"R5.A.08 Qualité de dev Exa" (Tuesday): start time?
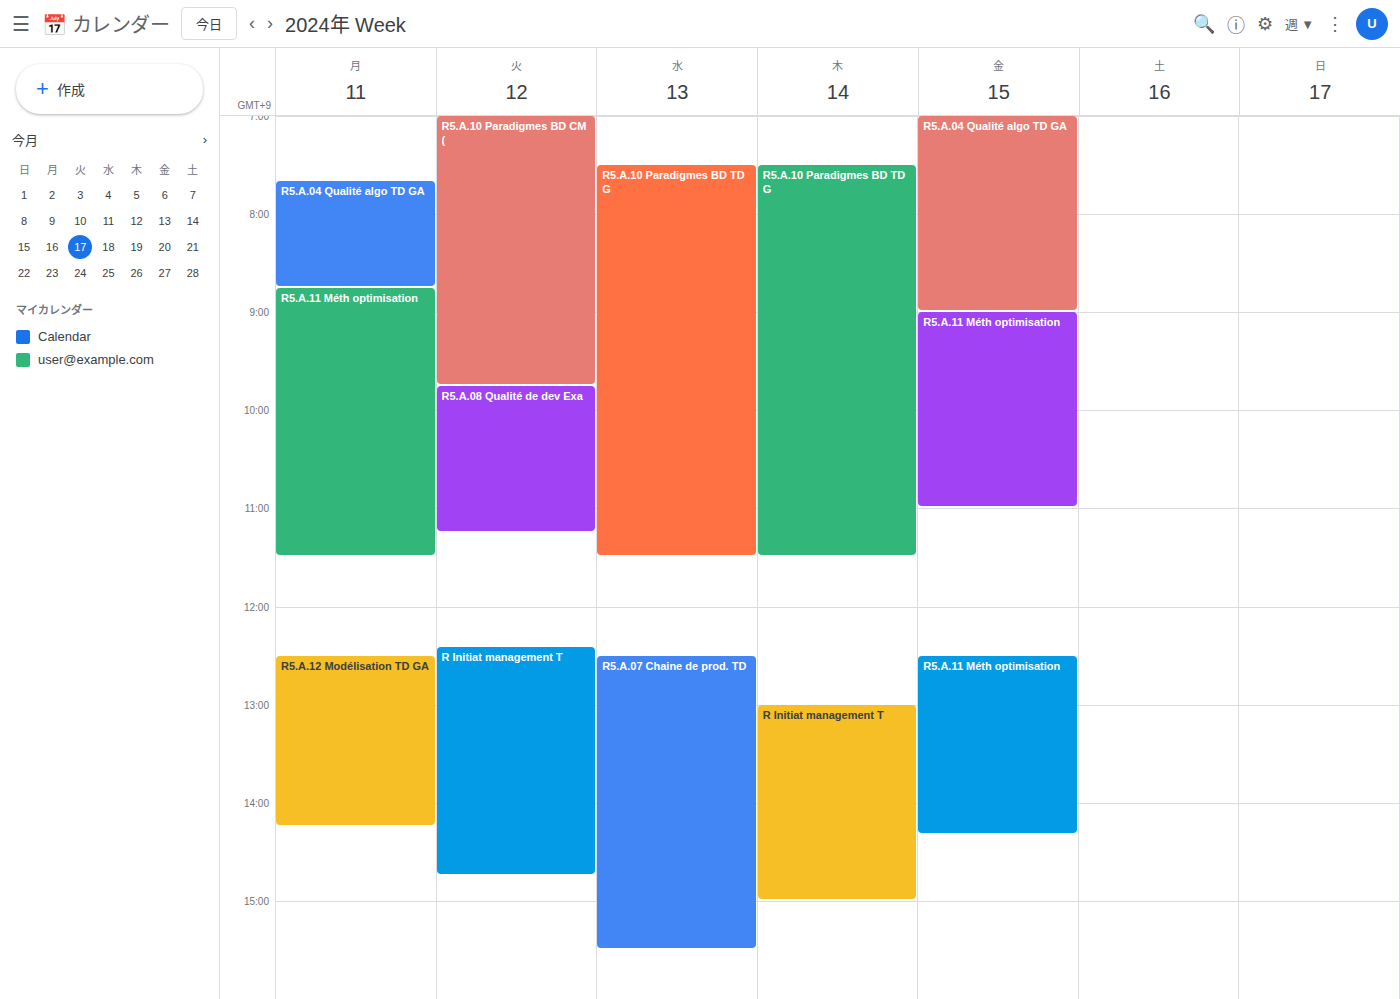
9:45 AM